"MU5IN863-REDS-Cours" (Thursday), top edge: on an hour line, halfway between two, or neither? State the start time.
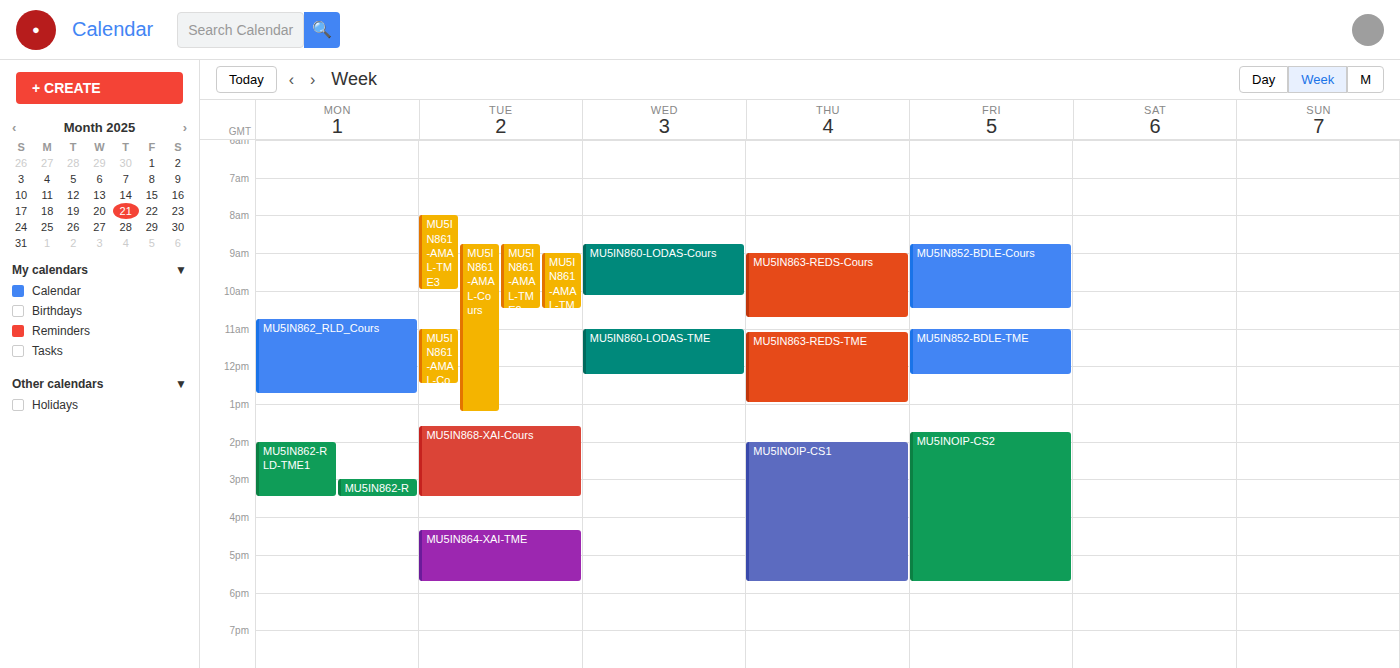
9:00 AM -- exactly on the 9 AM line.